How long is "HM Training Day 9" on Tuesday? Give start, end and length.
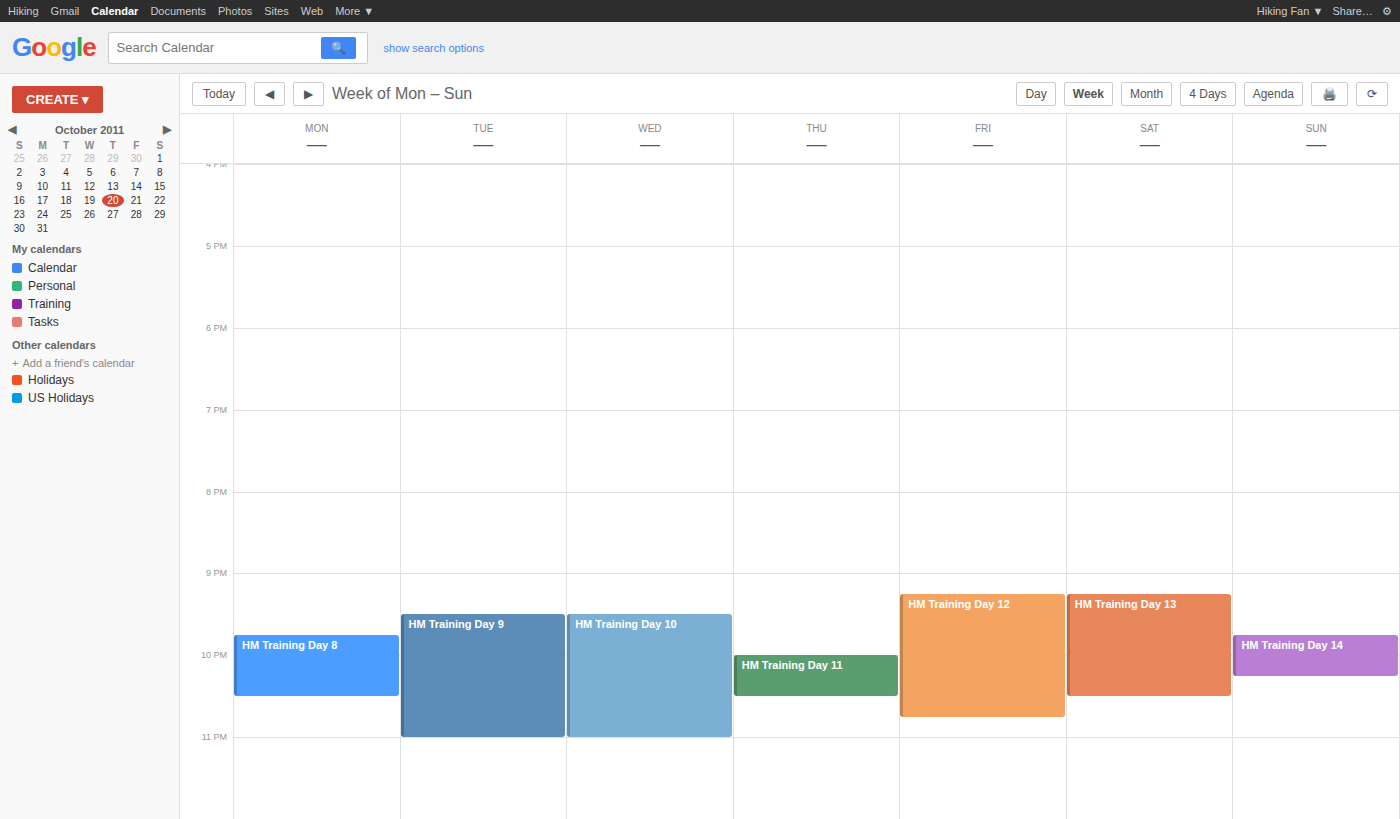
9:30 PM to 11:00 PM, 1 hour 30 minutes